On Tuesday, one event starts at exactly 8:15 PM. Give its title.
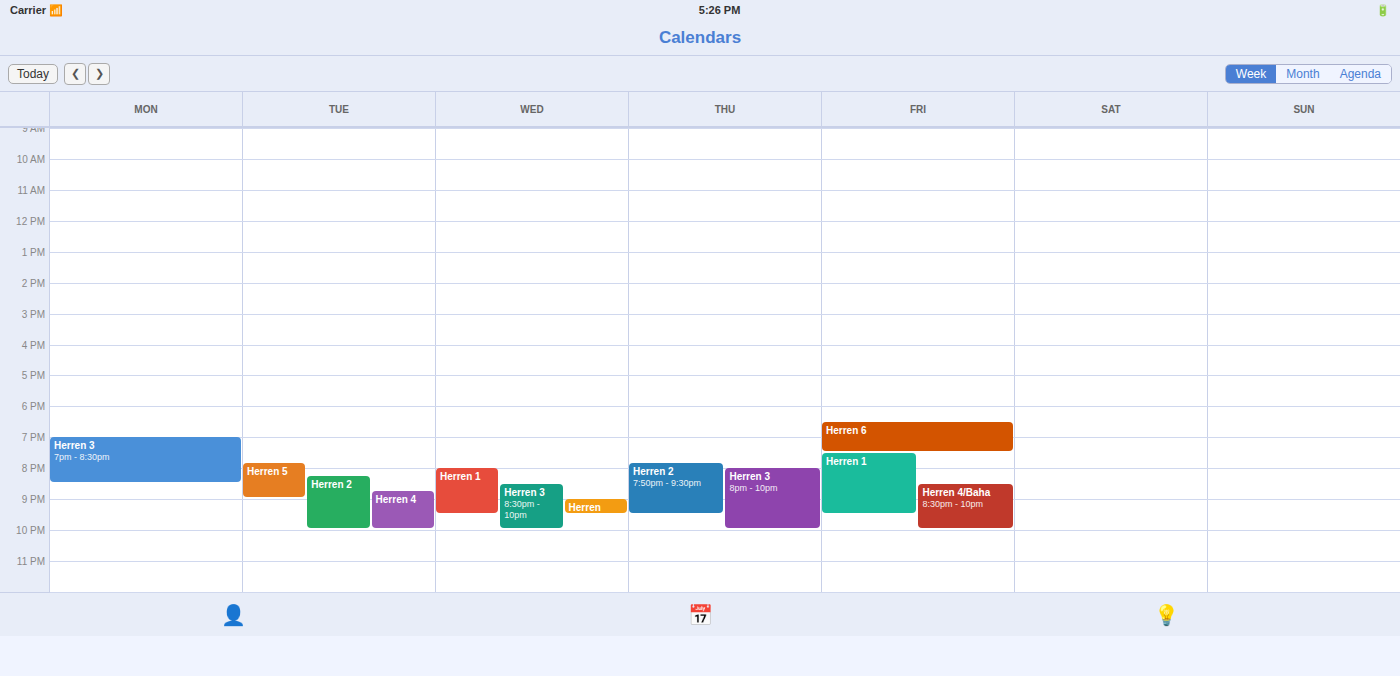
"Herren 2"